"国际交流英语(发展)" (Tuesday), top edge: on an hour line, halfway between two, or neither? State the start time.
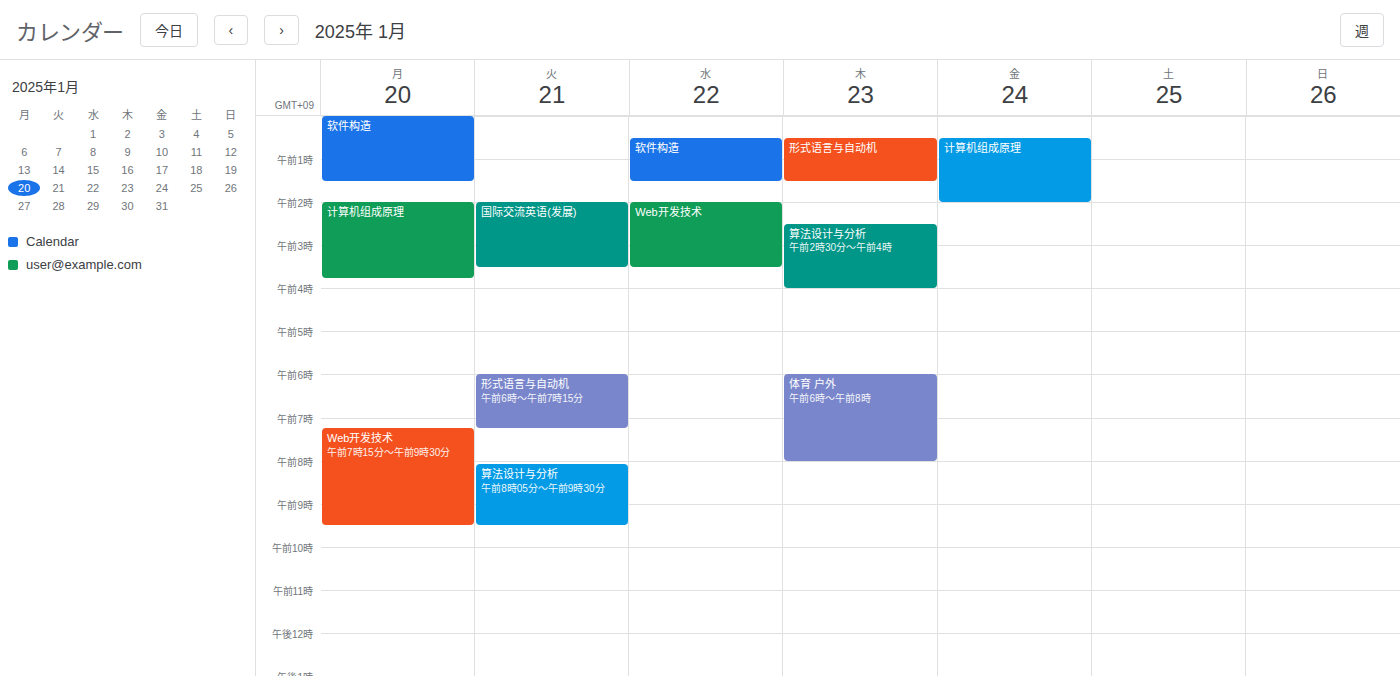
2:00 AM -- exactly on the 2 AM line.